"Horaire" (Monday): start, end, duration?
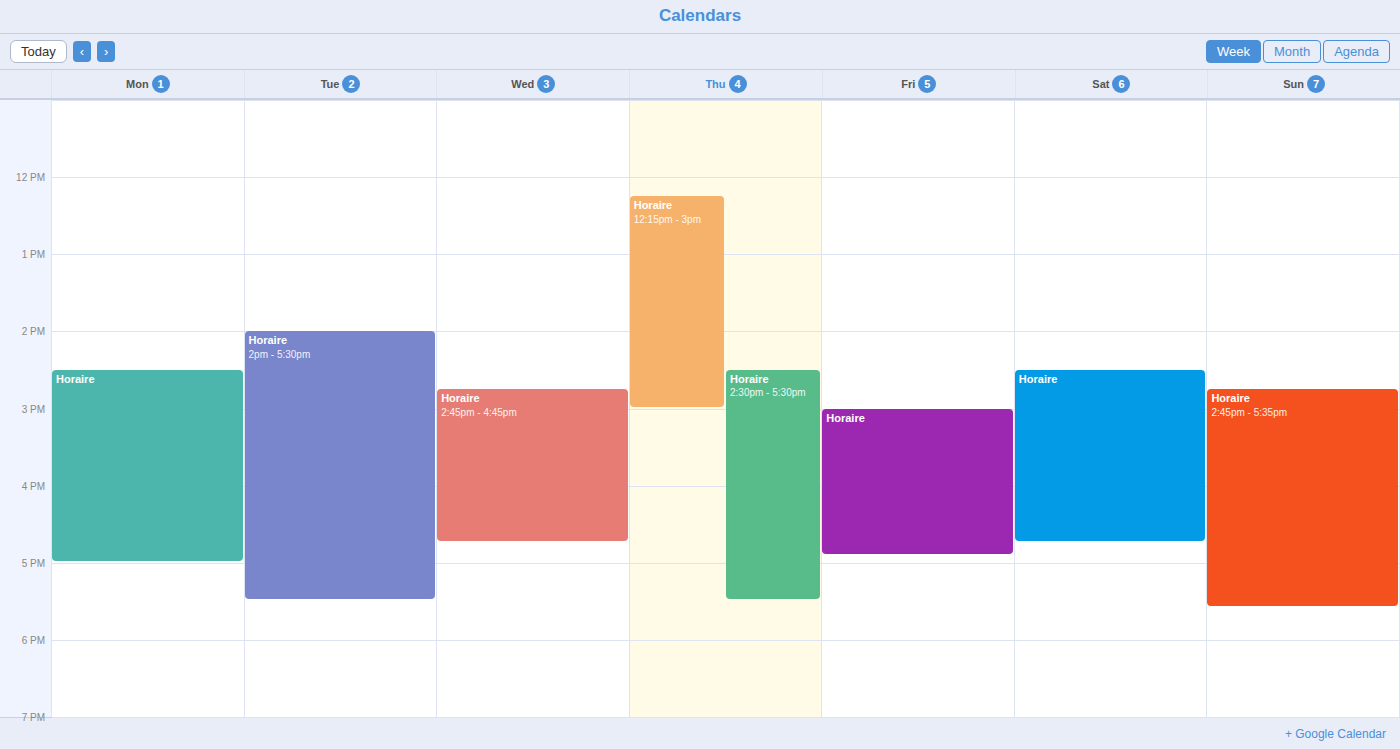
2:30 PM to 5:00 PM, 2 hours 30 minutes